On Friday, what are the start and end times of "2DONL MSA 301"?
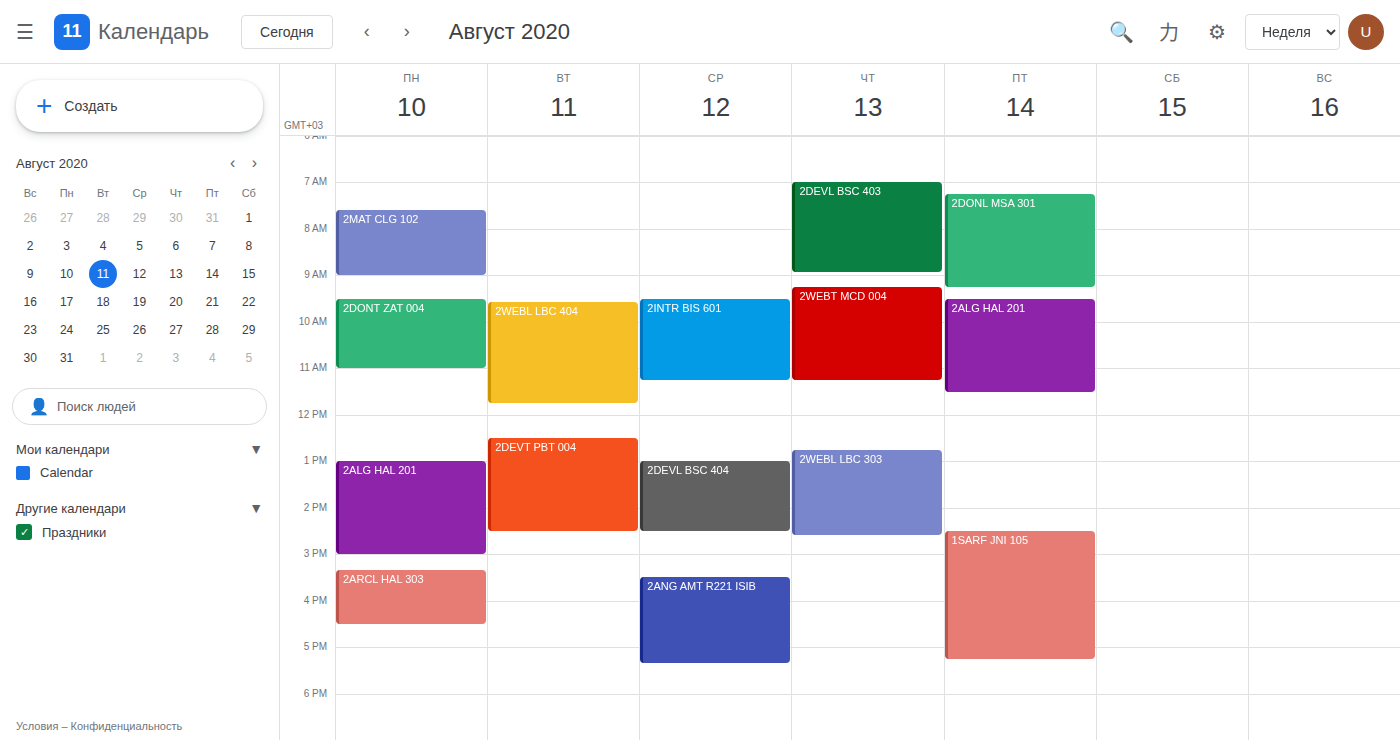
07:15 to 09:15